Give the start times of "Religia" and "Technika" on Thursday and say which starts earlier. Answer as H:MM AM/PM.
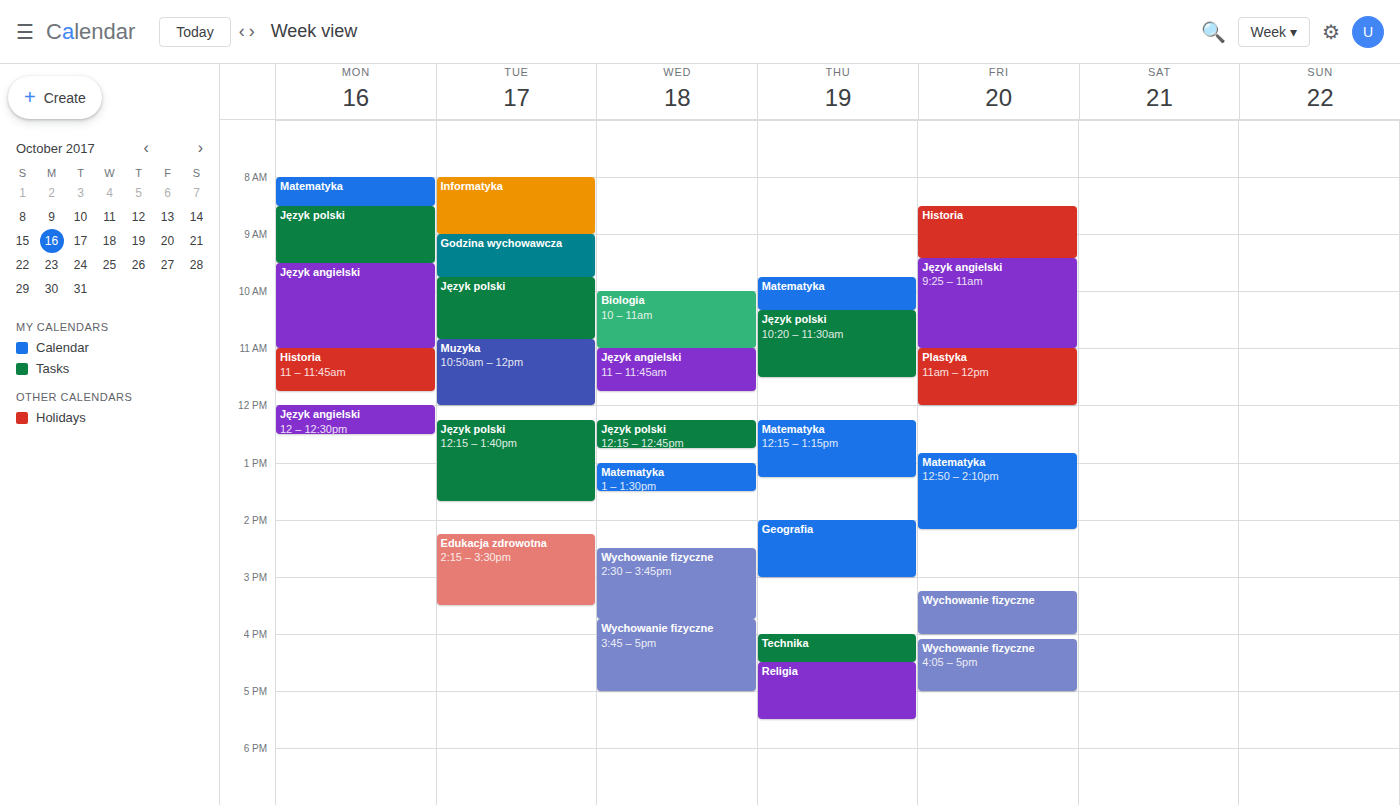
"Technika" 4:00 PM; "Religia" 4:30 PM.